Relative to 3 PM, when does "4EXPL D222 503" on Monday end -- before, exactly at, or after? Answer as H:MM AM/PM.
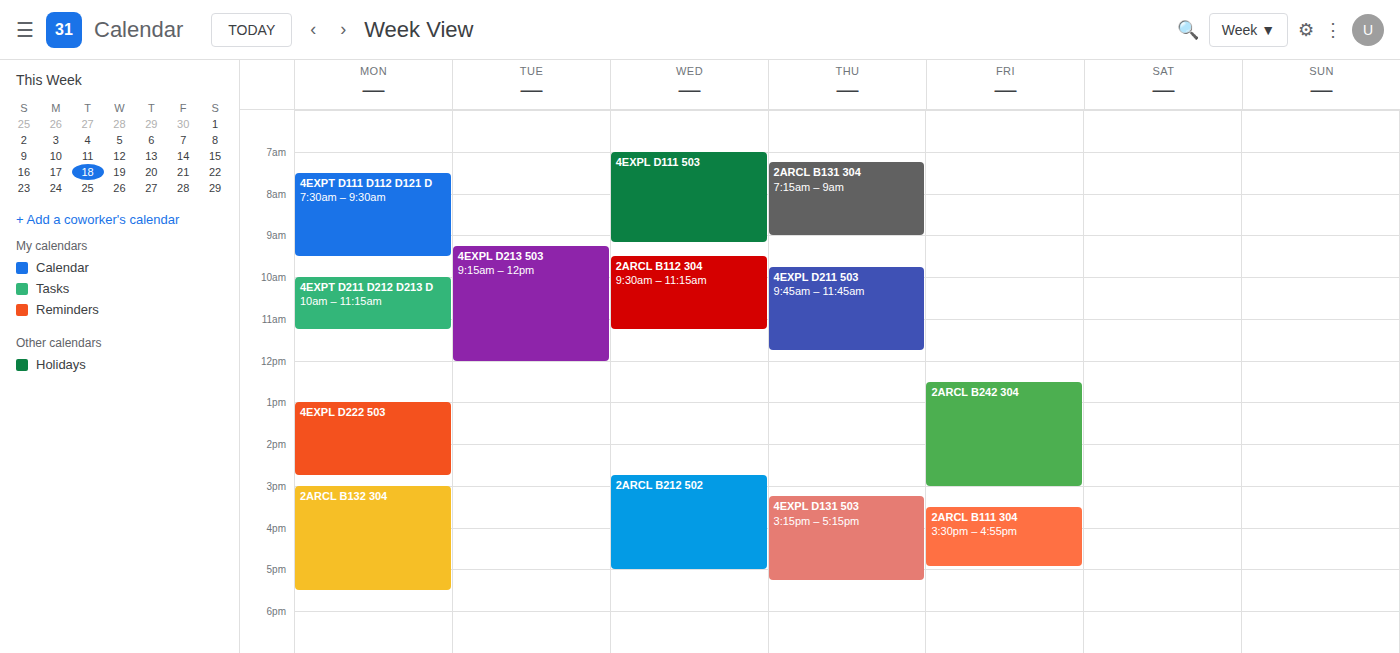
2:45 PM -- before 3 PM, 15 minutes above the 3 PM line.